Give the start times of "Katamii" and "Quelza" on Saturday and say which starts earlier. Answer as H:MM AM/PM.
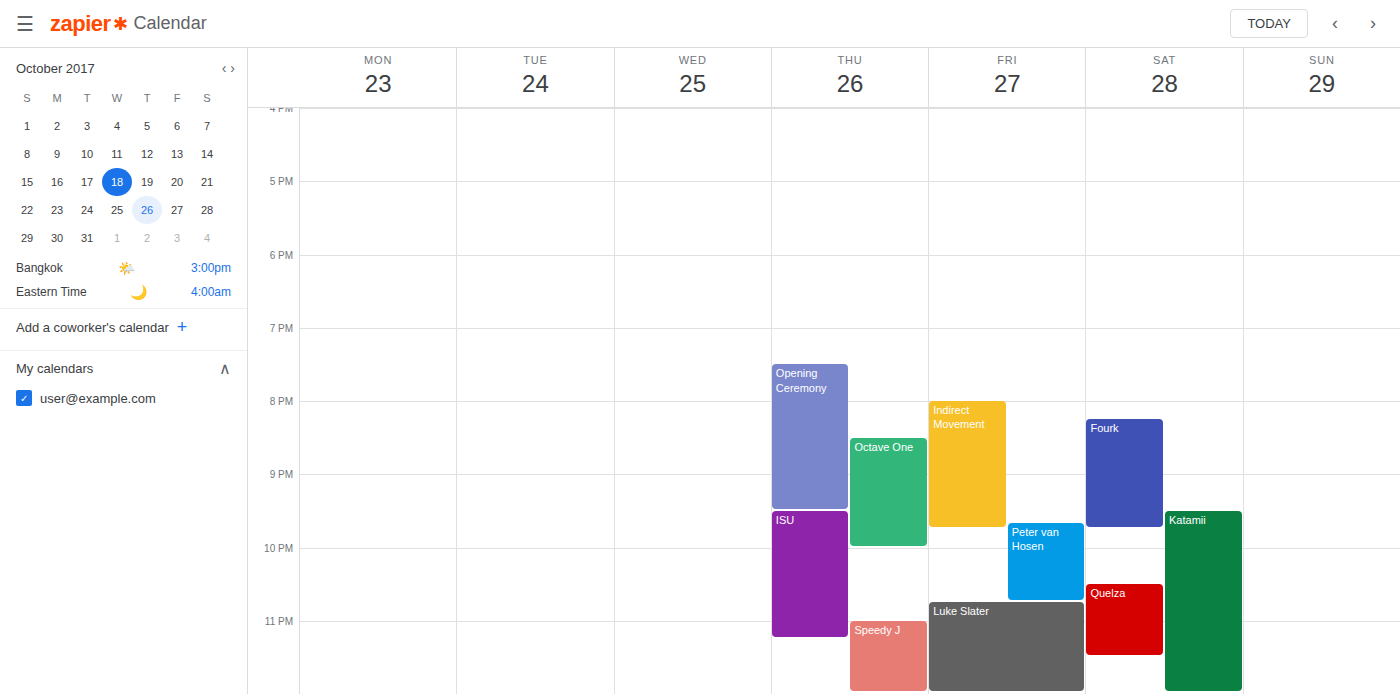
"Katamii" 9:30 PM; "Quelza" 10:30 PM.